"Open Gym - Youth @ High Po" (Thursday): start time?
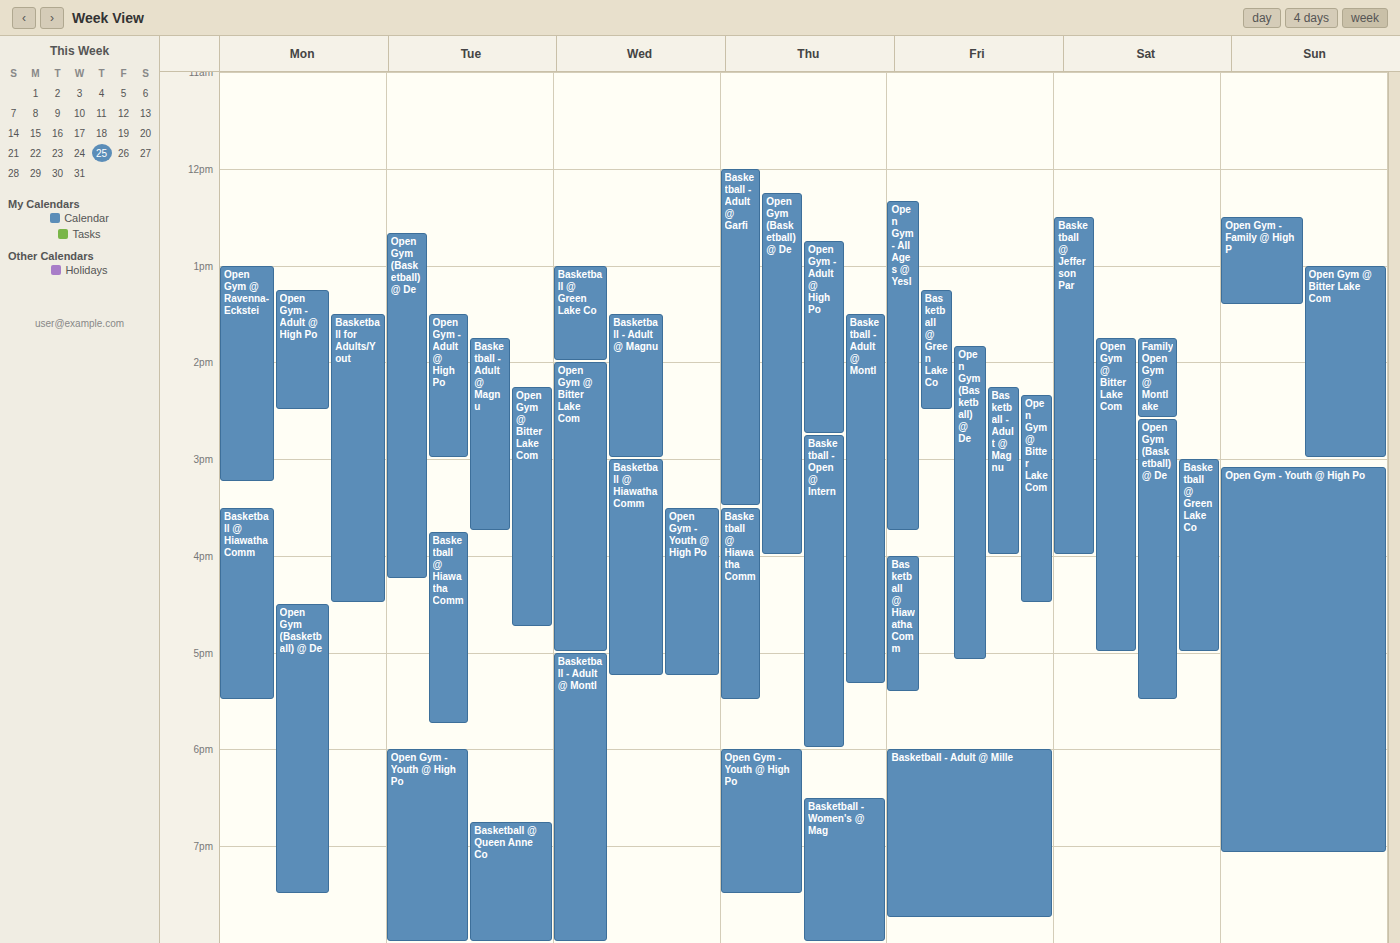
18:00